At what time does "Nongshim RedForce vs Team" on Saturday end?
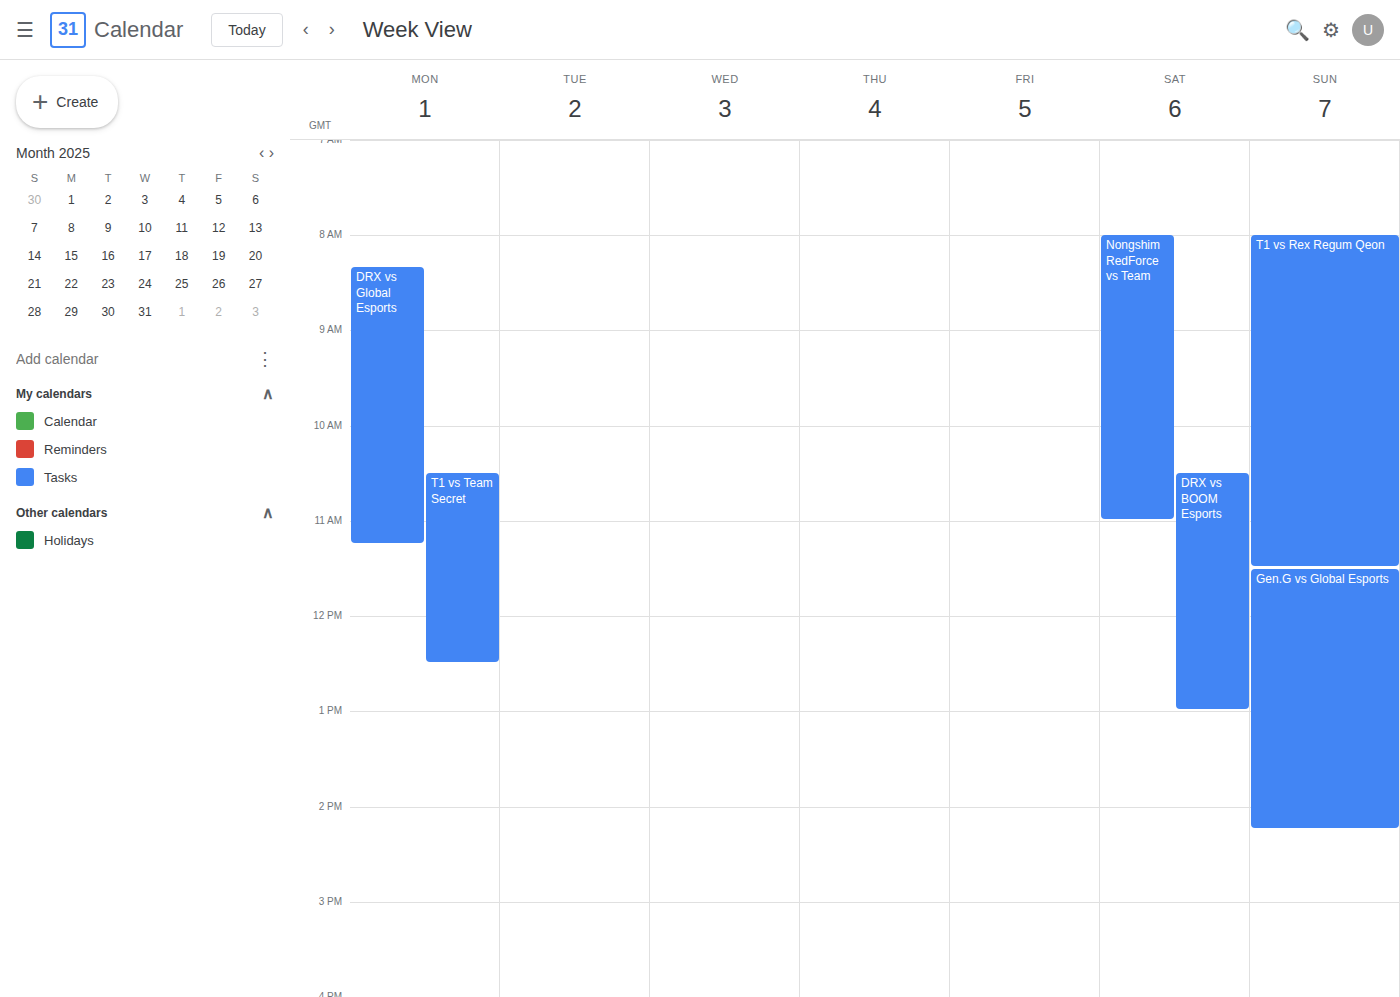
11:00 AM